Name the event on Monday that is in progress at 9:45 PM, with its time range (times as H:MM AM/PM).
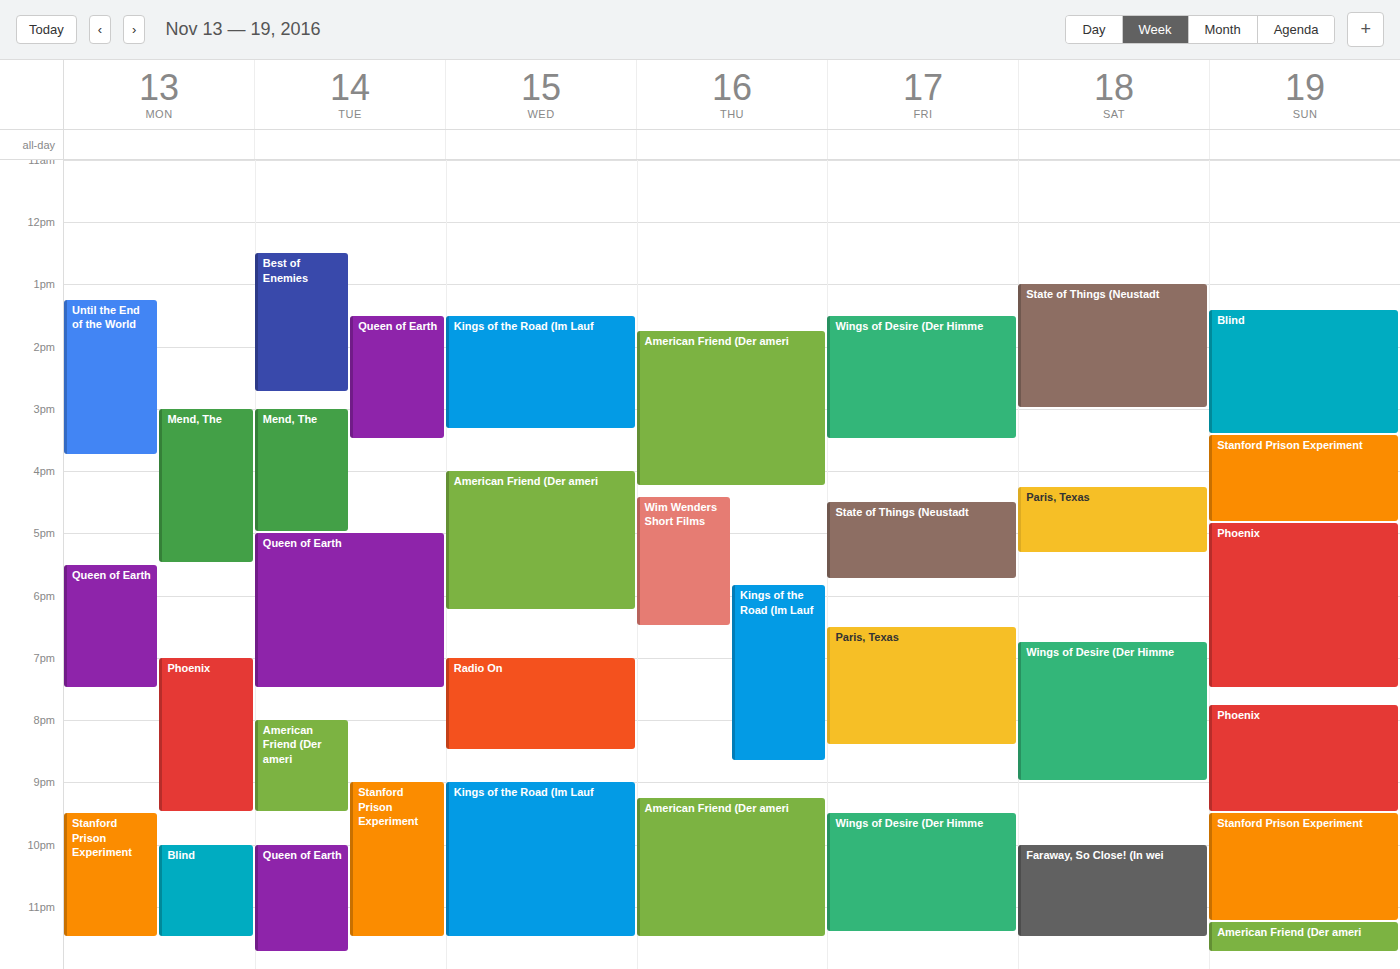
"Stanford Prison Experiment", 9:30 PM to 11:30 PM